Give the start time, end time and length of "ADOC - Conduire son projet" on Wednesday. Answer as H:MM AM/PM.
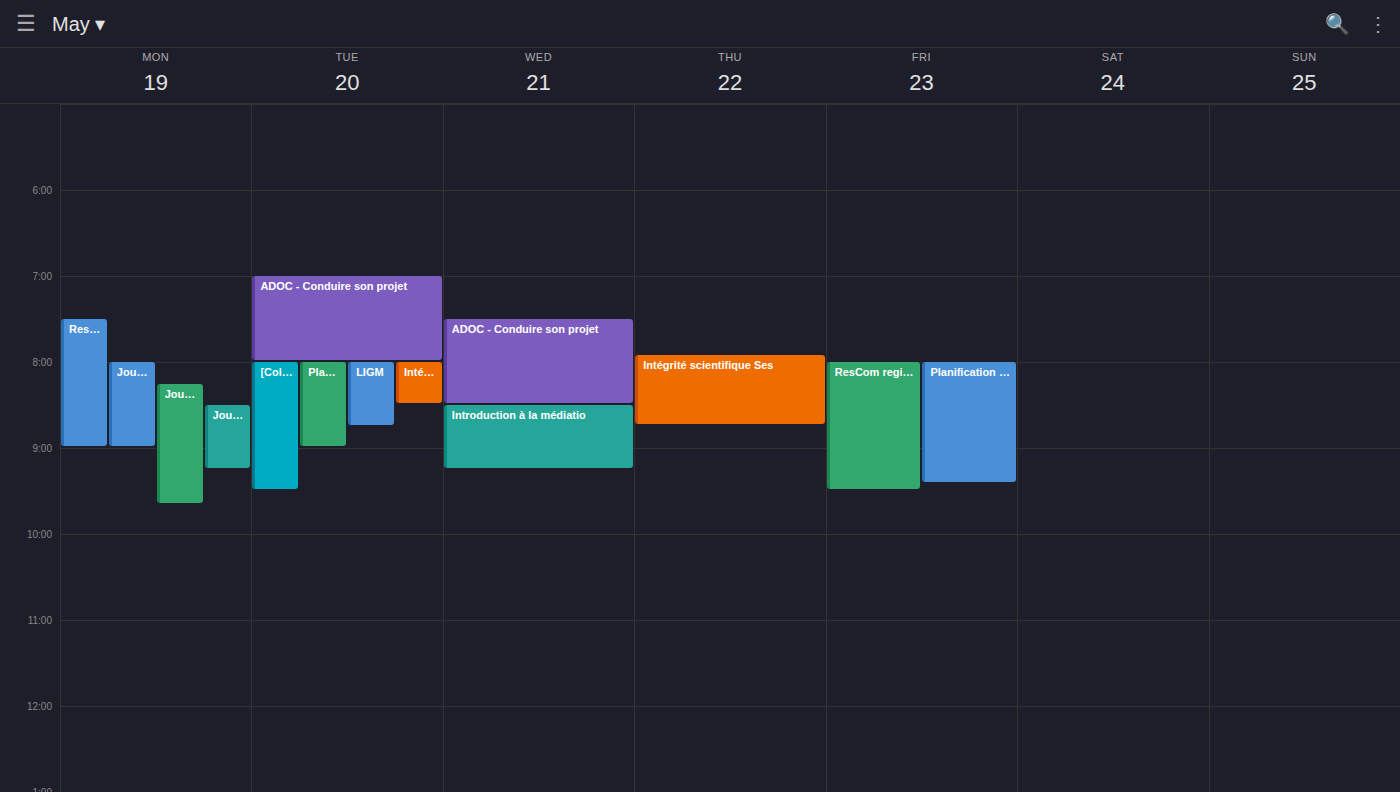
7:30 AM to 8:30 AM, 1 hour